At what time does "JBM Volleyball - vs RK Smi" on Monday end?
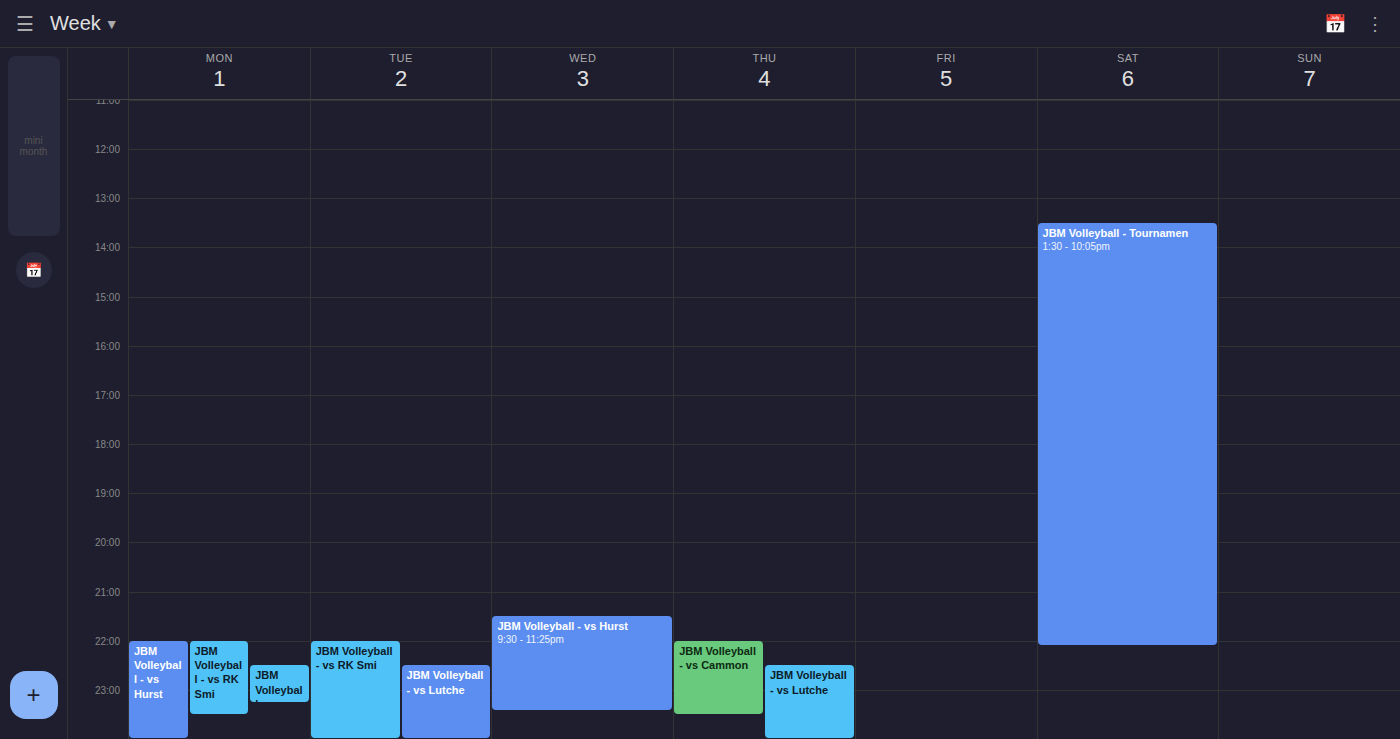
11:30 PM